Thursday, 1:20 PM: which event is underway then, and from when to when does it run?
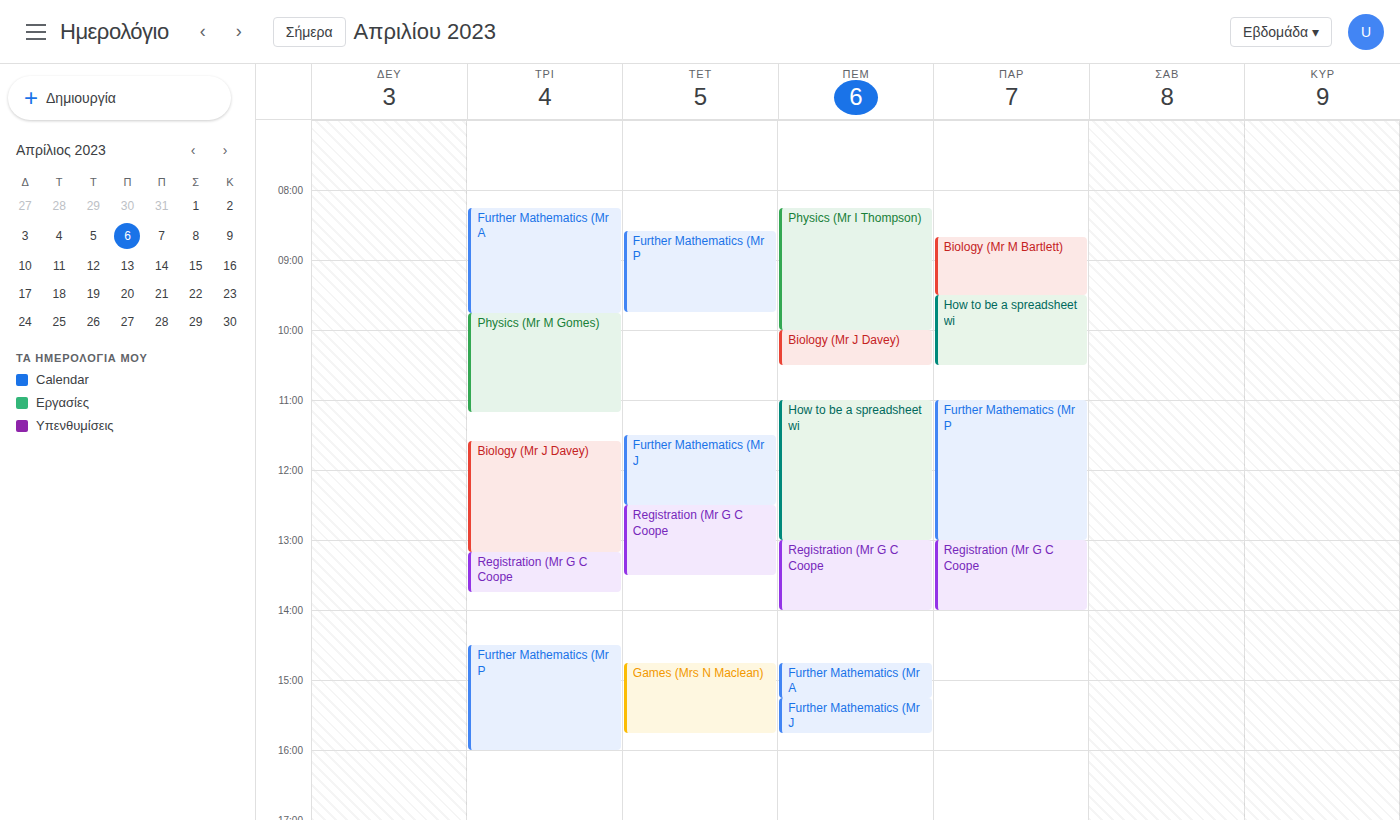
"Registration (Mr G C Coope", 1:00 PM to 2:00 PM